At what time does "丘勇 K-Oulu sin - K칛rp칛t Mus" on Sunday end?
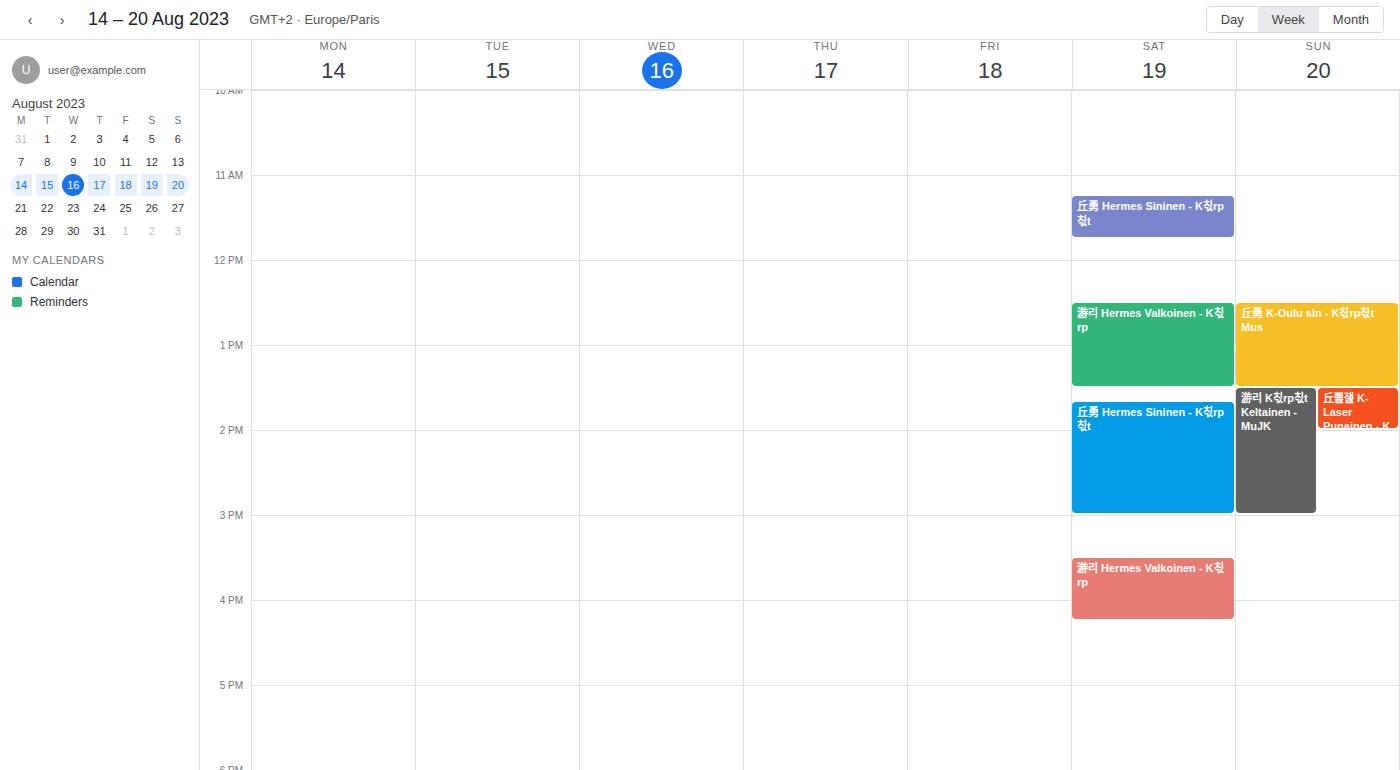
1:30 PM